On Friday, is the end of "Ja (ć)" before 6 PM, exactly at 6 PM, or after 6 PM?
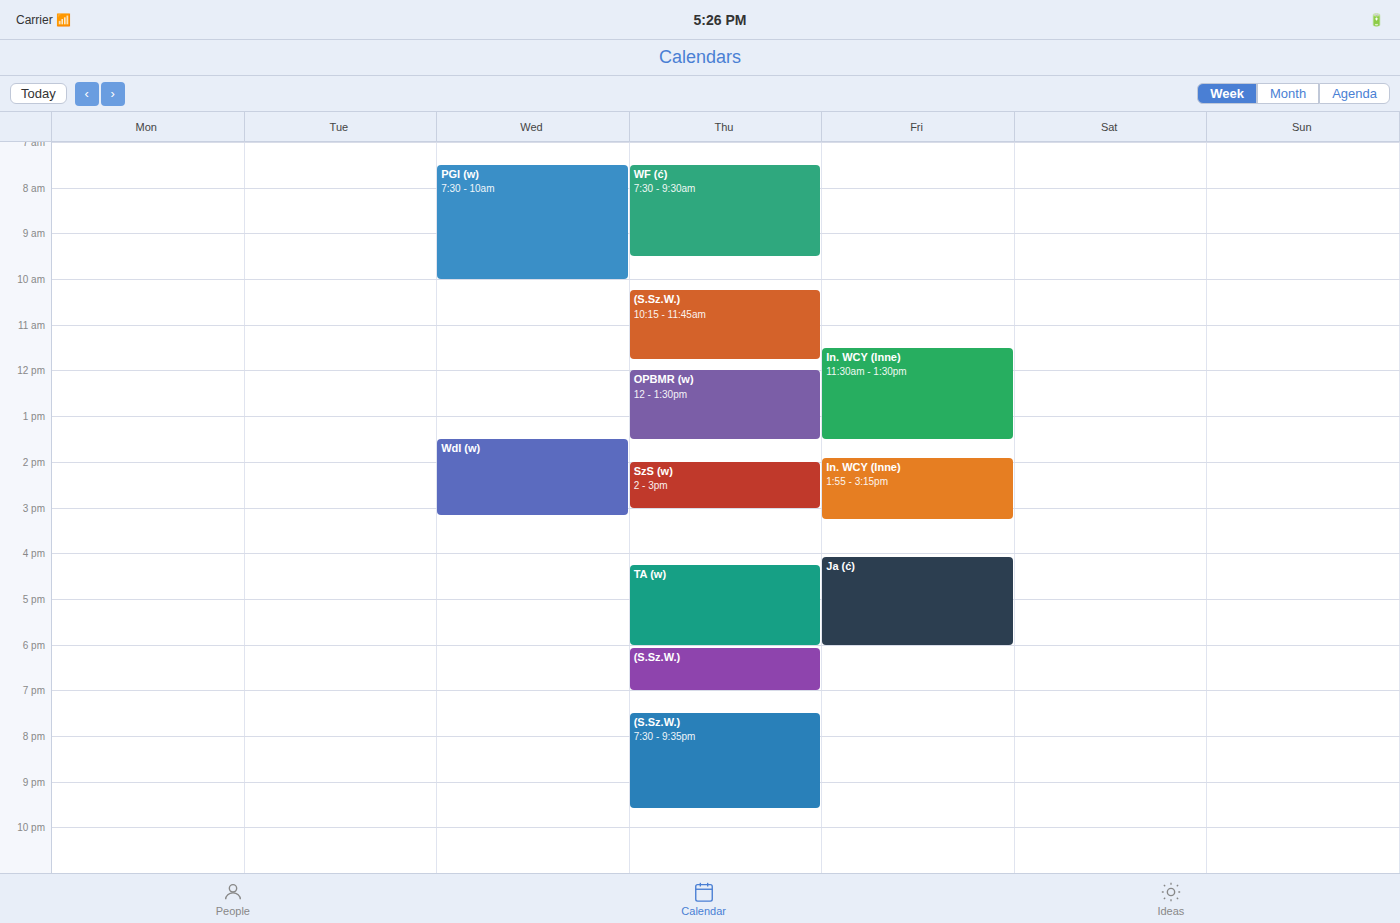
6:00 PM -- exactly at 6 PM, on the 6 PM line.